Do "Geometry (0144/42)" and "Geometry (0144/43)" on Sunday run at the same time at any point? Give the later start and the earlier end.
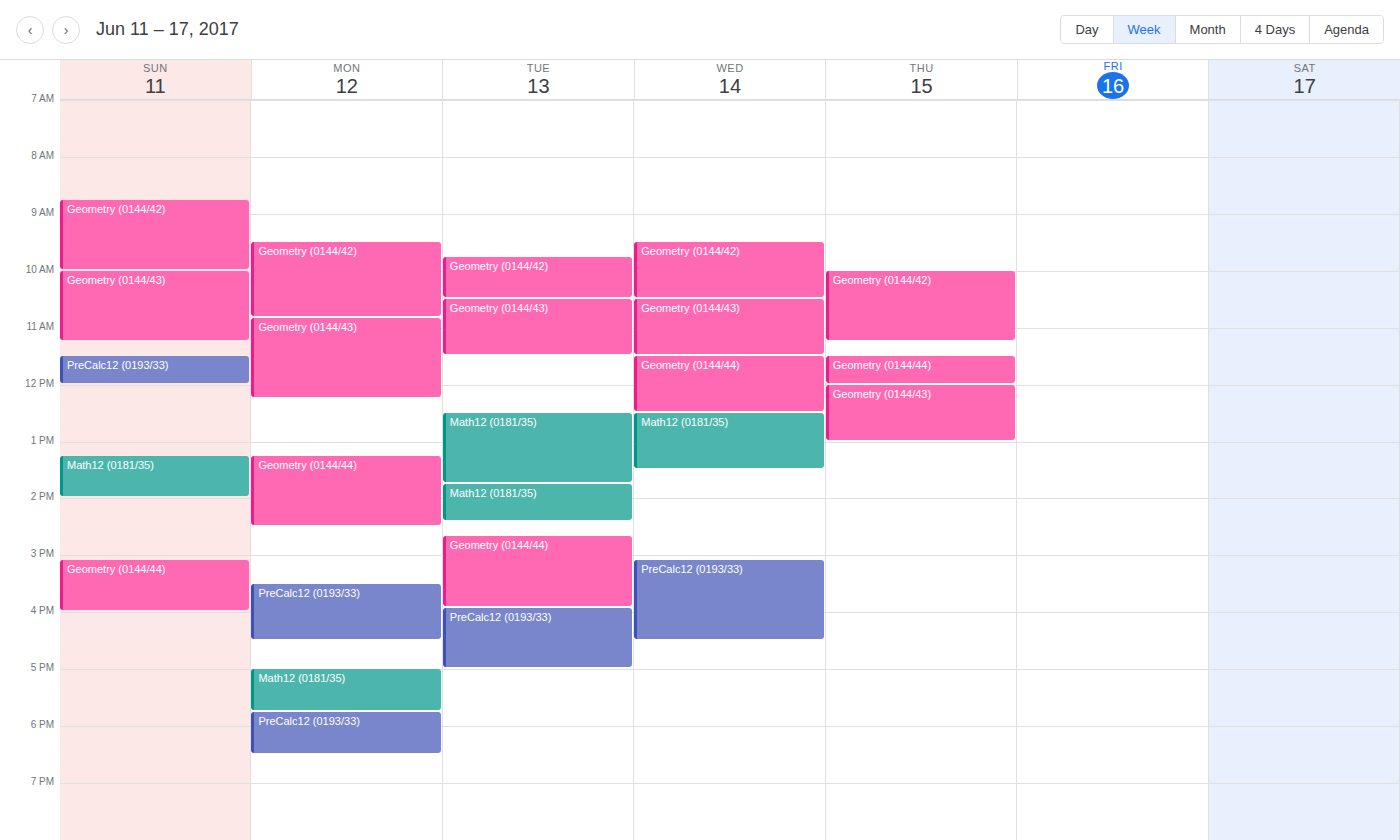
"Geometry (0144/42)" ends at 10:00 AM, exactly when "Geometry (0144/43)" starts -- they touch but do not overlap.